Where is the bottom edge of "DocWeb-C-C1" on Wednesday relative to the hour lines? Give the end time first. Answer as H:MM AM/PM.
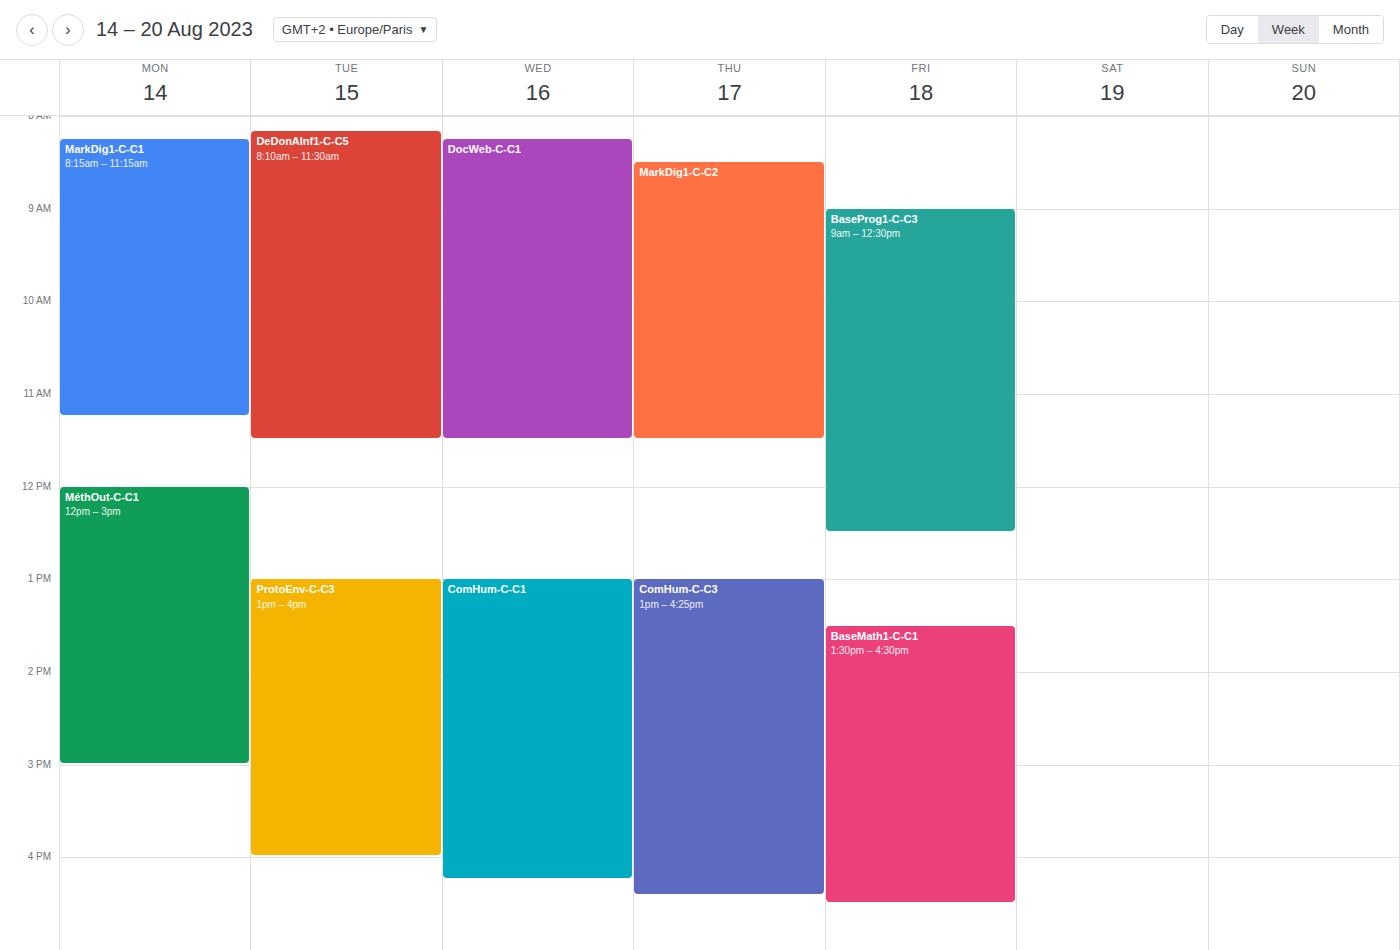
11:30 AM -- halfway between the 11 AM and 12 PM lines.